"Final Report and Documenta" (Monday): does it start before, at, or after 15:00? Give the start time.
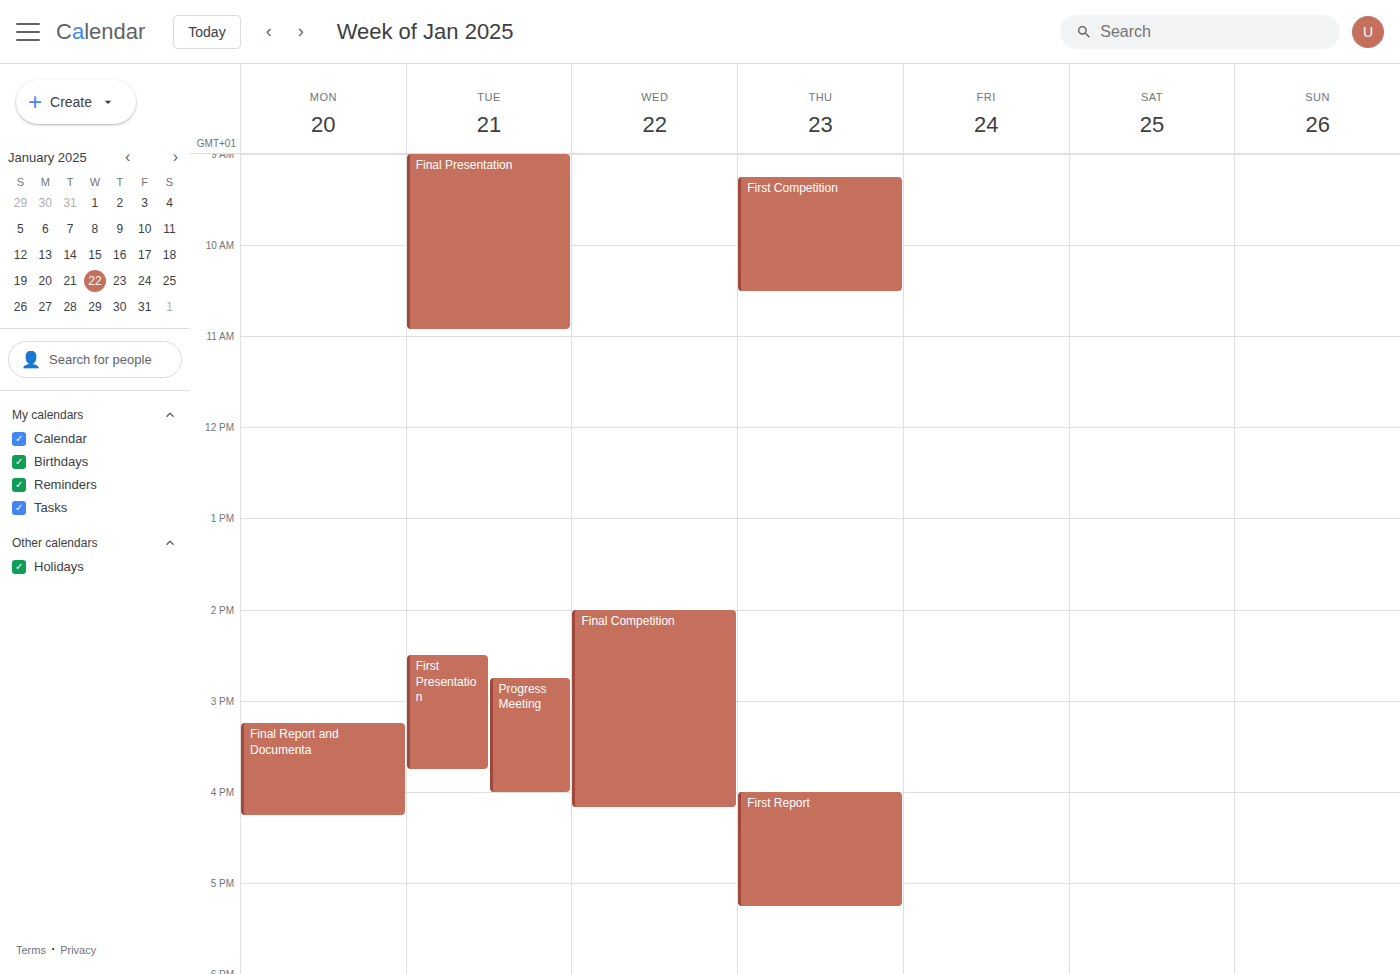
15:15 -- after 15:00, 15 minutes below the 15:00 line.